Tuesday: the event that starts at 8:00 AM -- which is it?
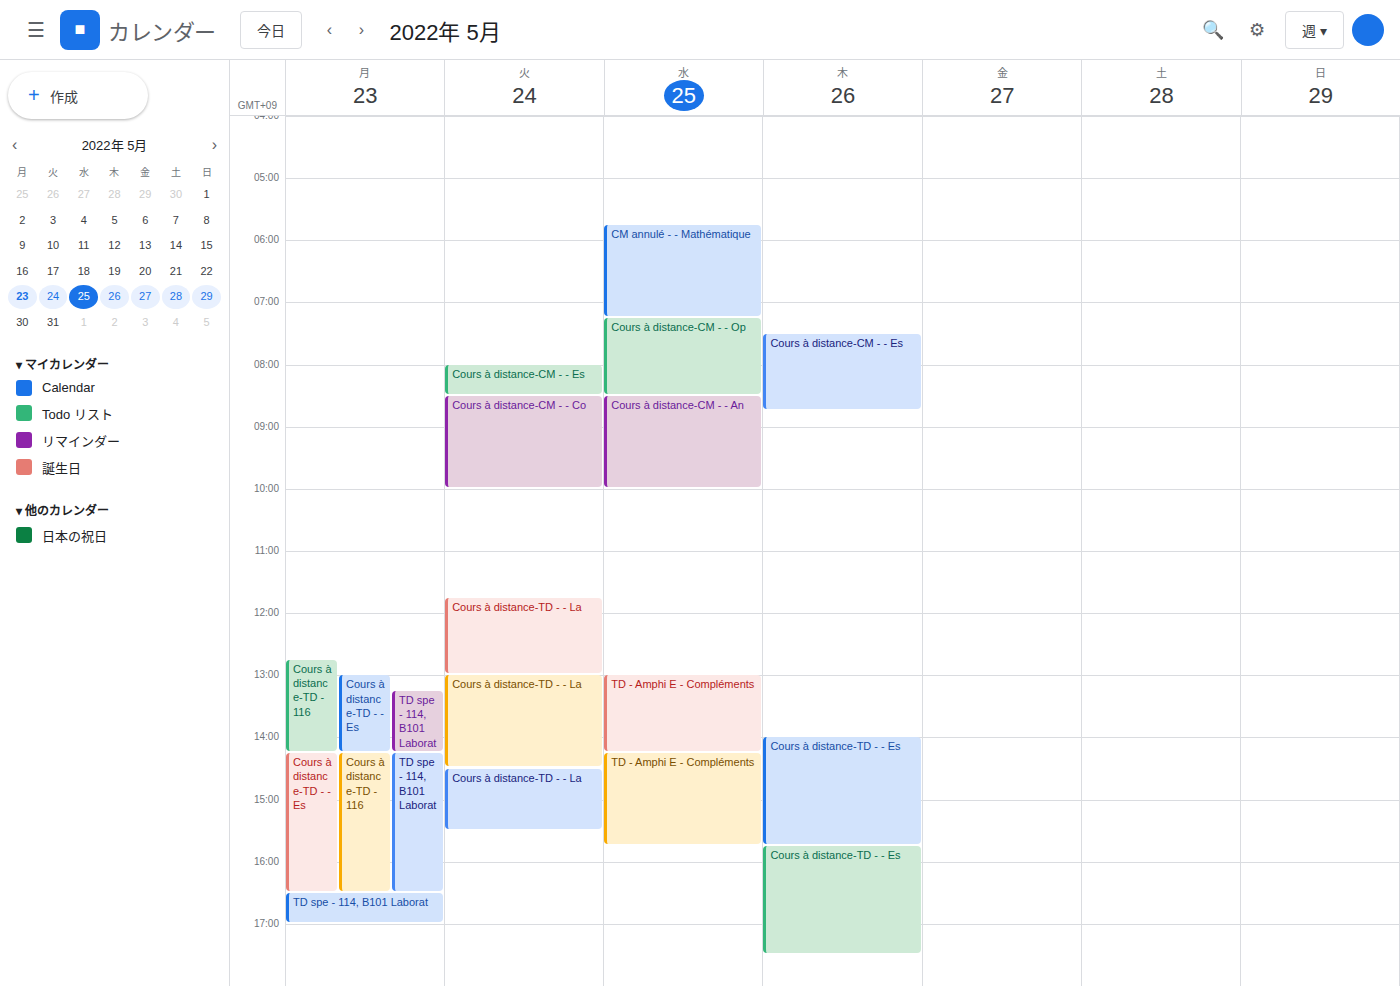
"Cours à distance-CM - - Es"